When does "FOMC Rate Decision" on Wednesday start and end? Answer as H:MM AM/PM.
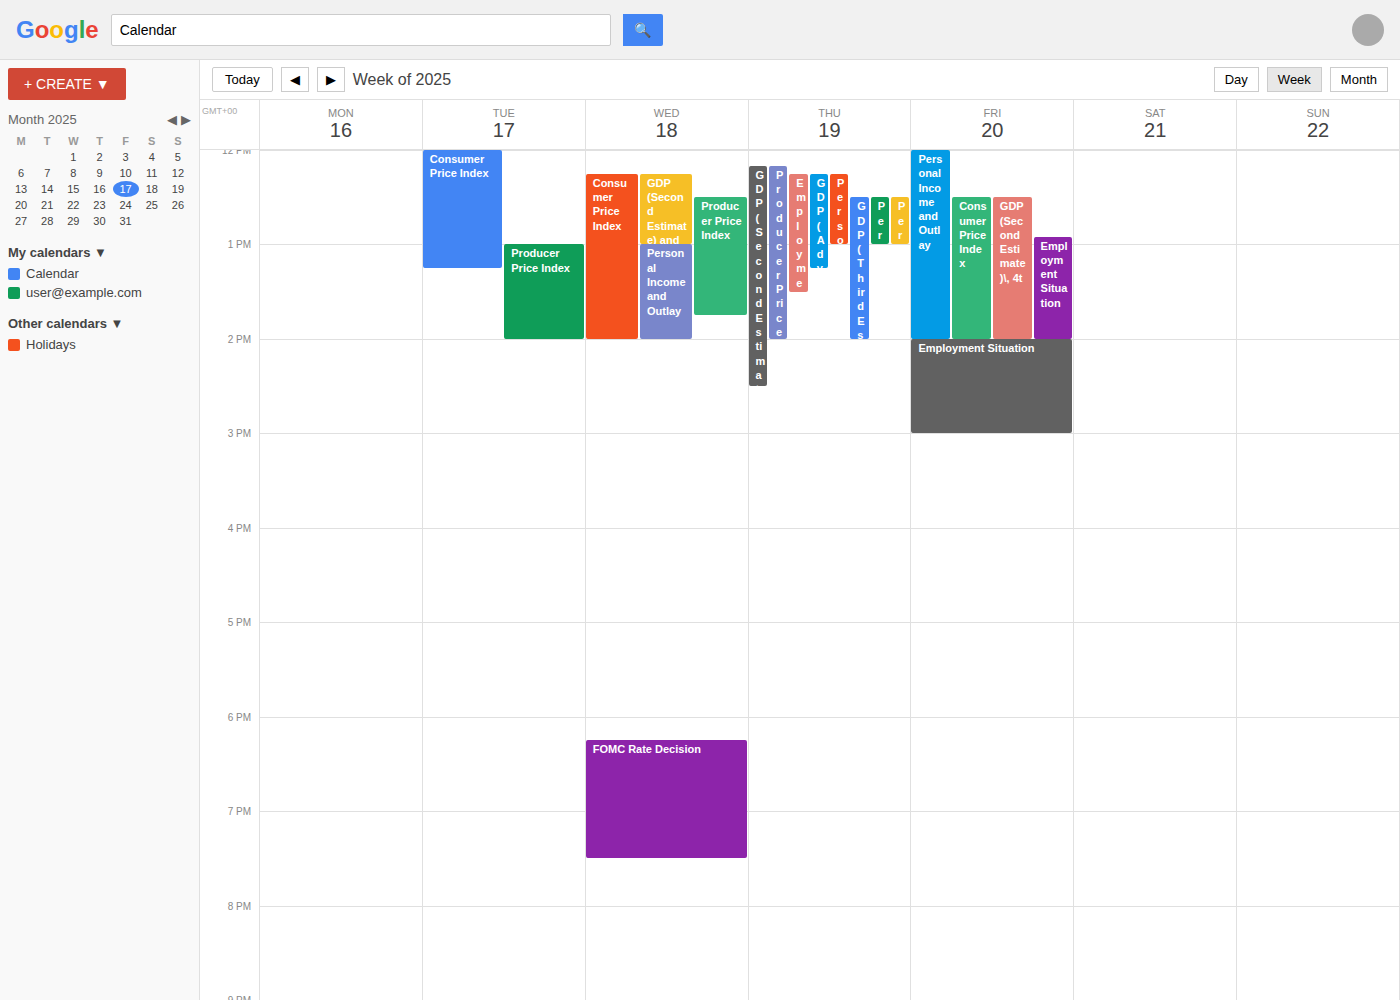
6:15 PM to 7:30 PM